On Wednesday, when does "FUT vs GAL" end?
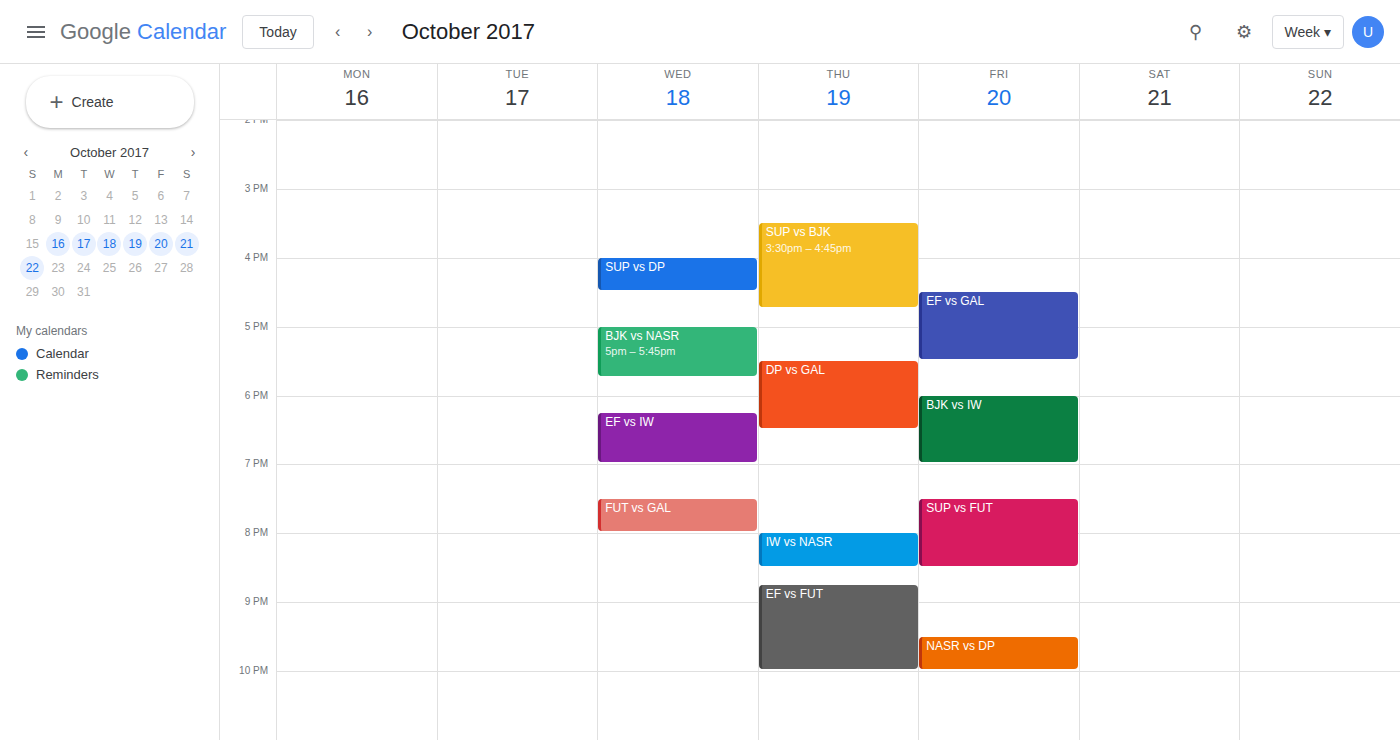
8:00 PM